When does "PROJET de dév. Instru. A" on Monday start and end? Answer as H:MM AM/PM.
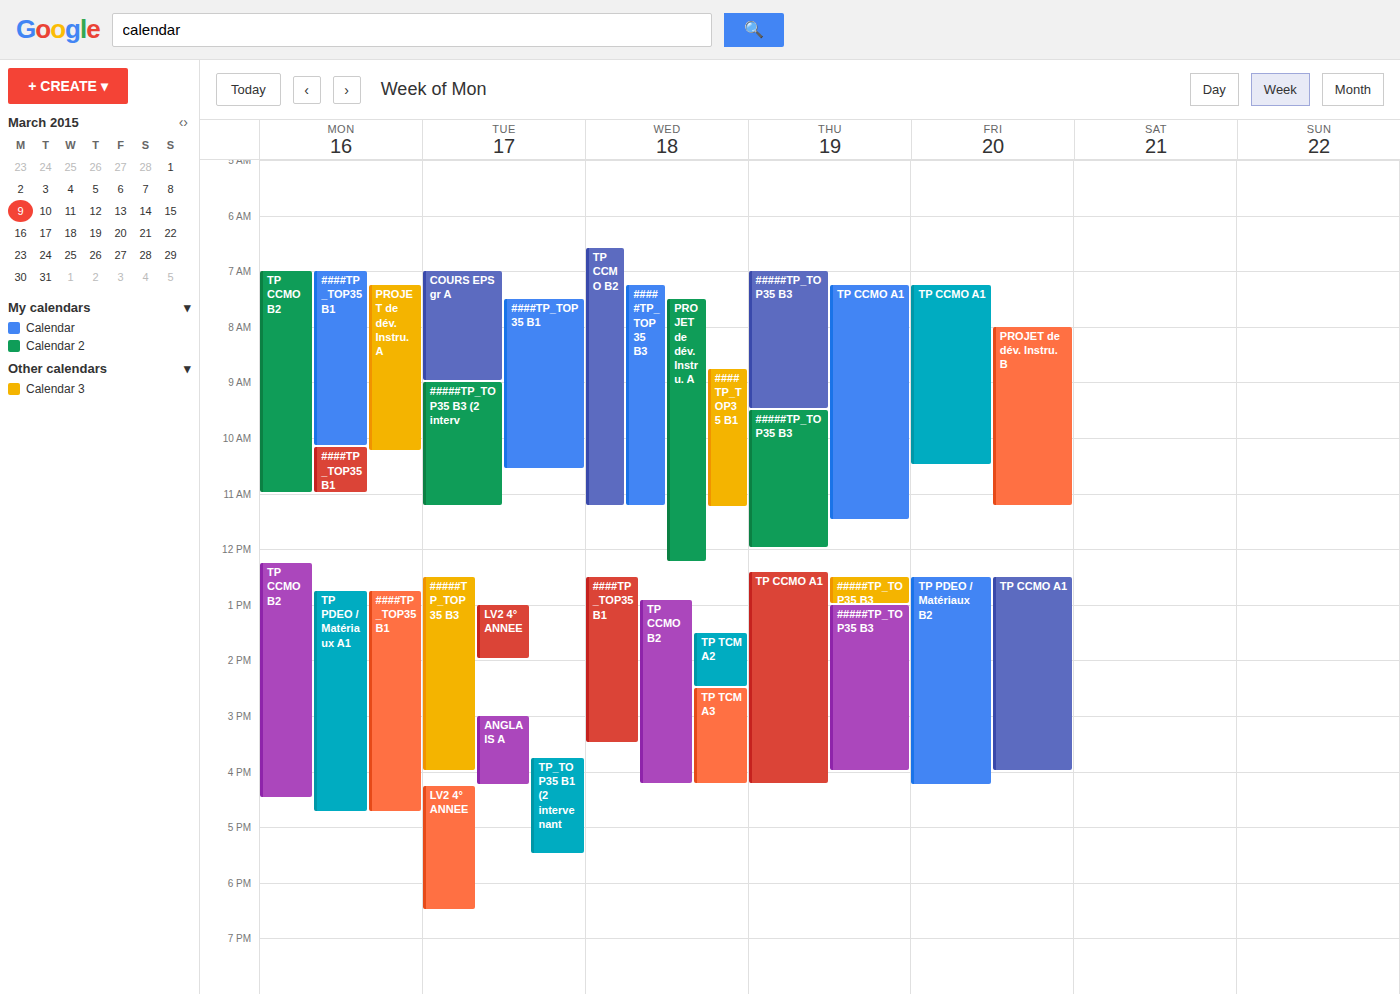
7:15 AM to 10:15 AM